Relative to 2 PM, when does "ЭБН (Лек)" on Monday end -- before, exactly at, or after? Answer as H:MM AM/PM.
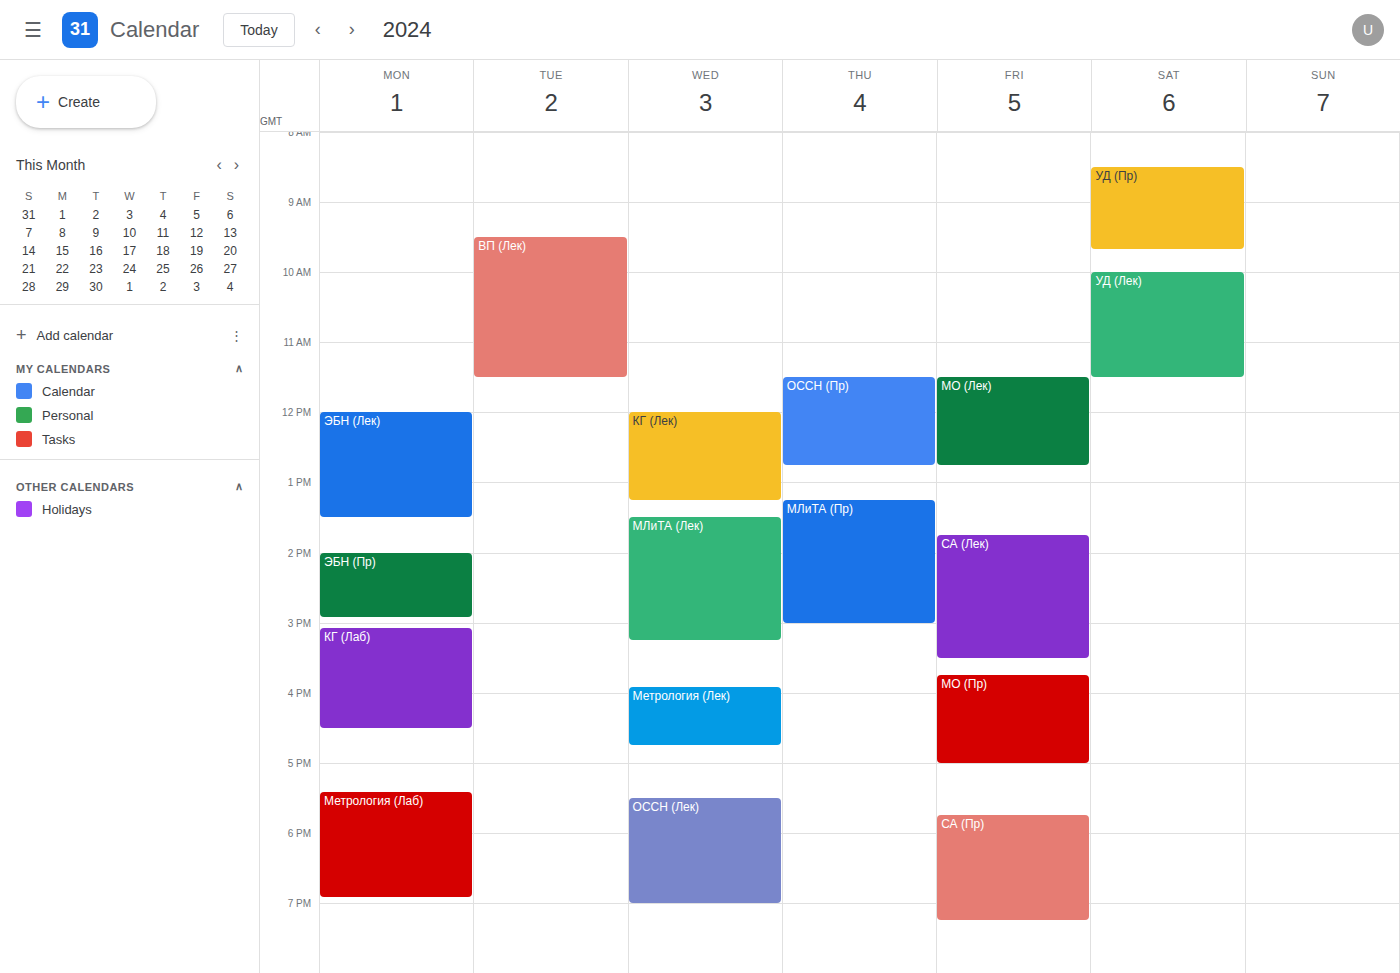
1:30 PM -- before 2 PM, 30 minutes above the 2 PM line.